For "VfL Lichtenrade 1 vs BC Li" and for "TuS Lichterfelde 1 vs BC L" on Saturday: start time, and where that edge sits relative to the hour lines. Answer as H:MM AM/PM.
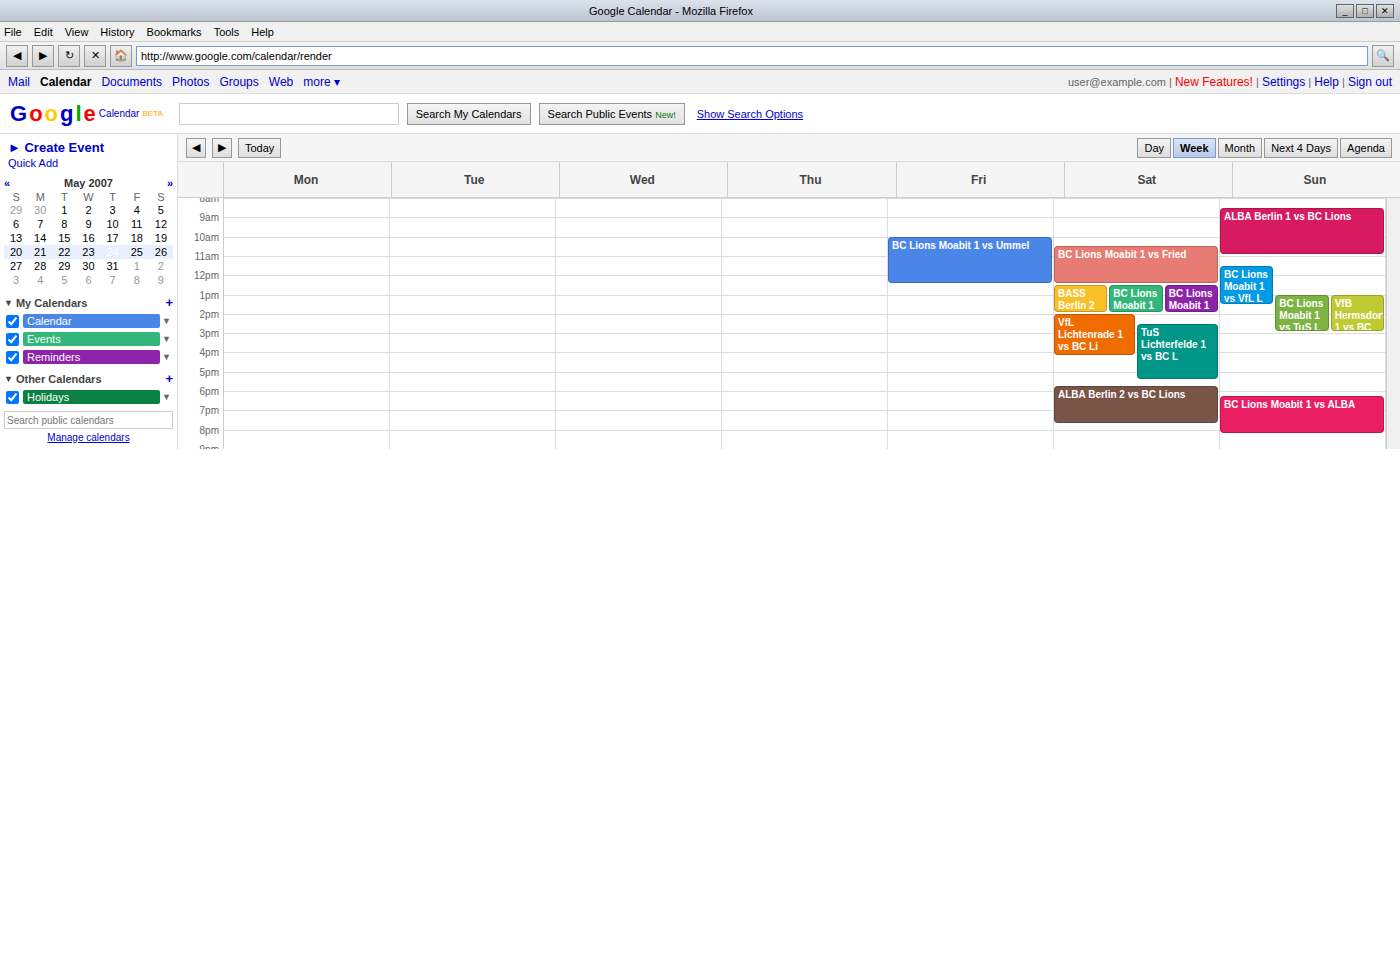
"VfL Lichtenrade 1 vs BC Li": 2:00 PM, exactly on the 2 PM line. "TuS Lichterfelde 1 vs BC L": 2:30 PM, halfway between the 2 PM and 3 PM lines.